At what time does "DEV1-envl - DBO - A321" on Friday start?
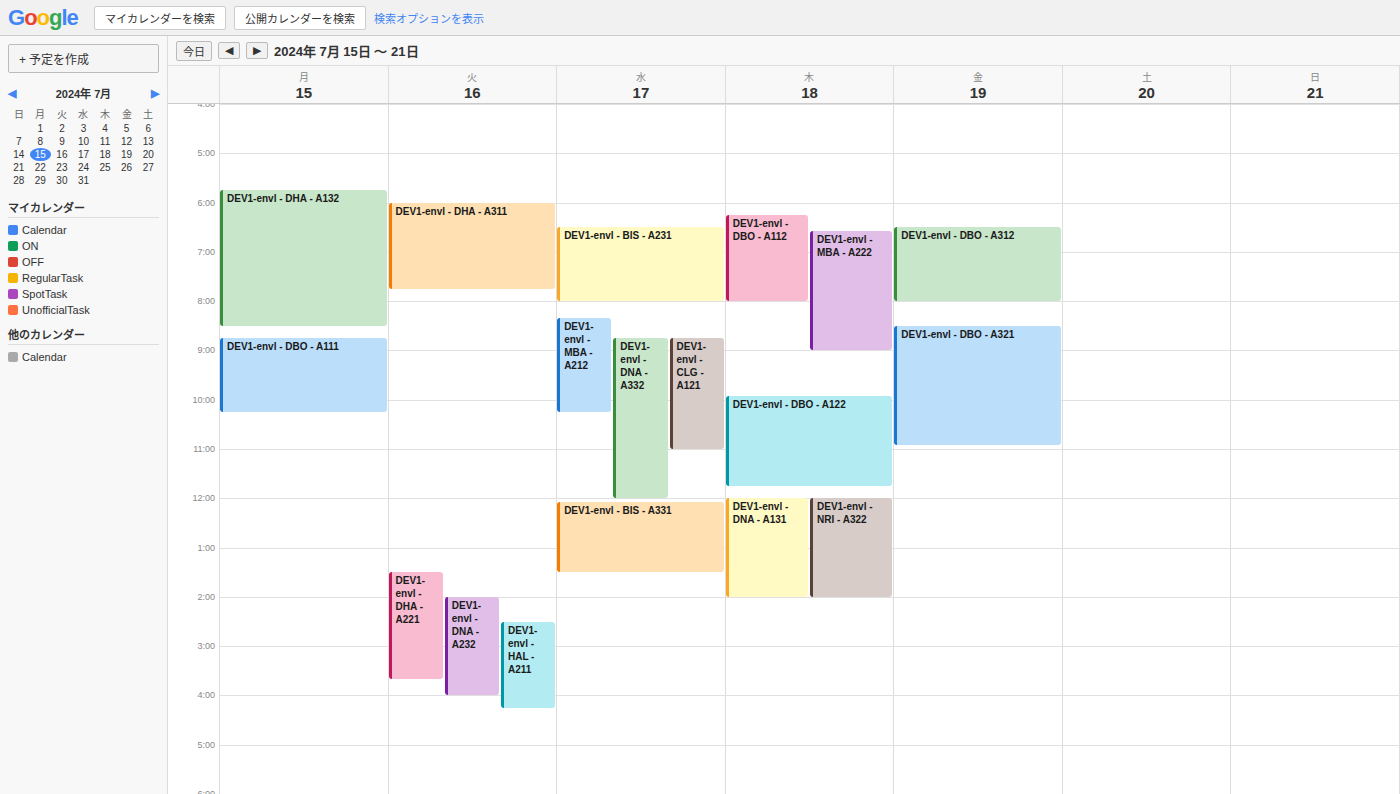
8:30 AM